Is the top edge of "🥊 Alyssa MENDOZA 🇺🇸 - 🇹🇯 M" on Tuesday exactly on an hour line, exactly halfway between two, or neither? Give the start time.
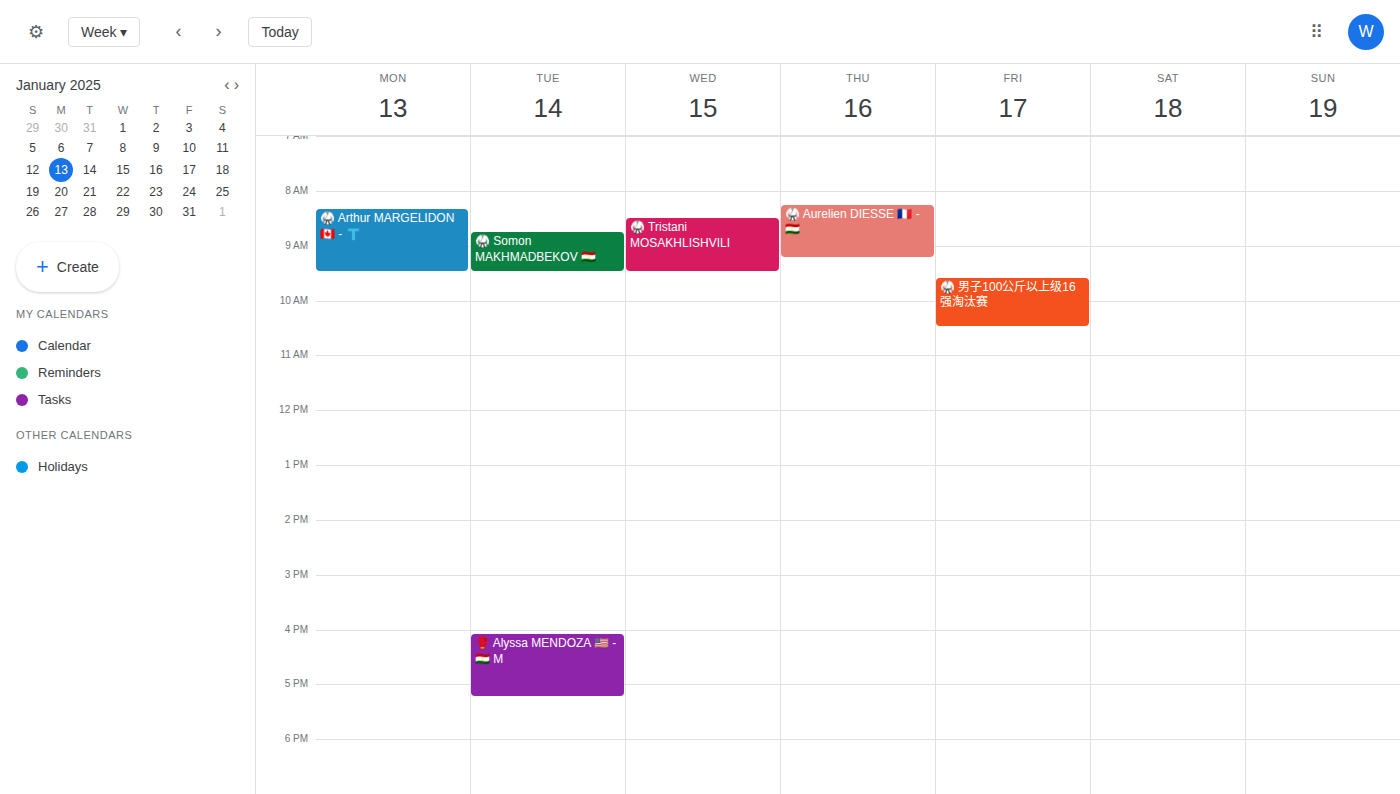
4:05 PM -- neither: 5 minutes below the 4 PM line and 55 minutes above the 5 PM line.